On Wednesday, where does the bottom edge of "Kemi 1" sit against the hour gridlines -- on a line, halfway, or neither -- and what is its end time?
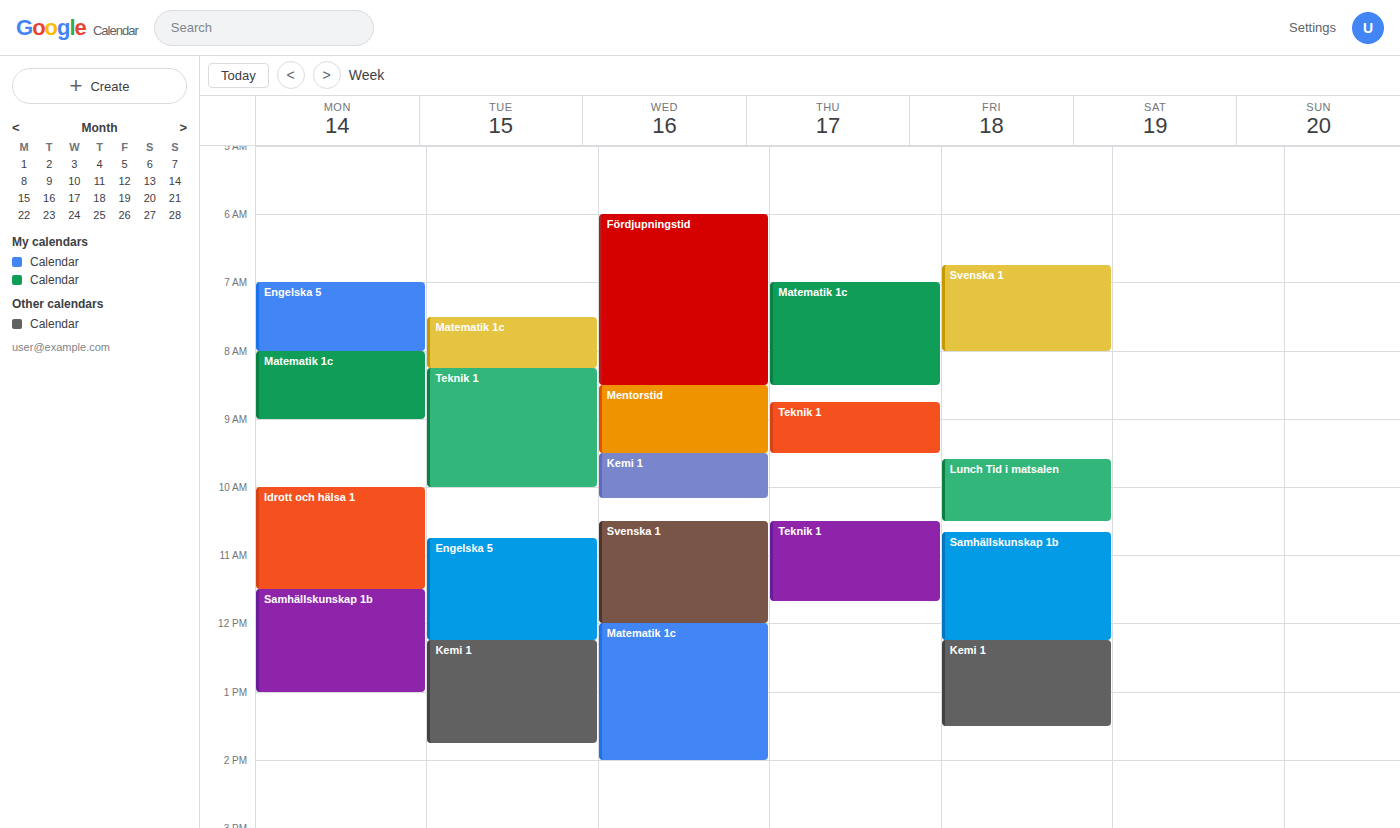
10:10 AM -- neither: 10 minutes below the 10 AM line and 50 minutes above the 11 AM line.